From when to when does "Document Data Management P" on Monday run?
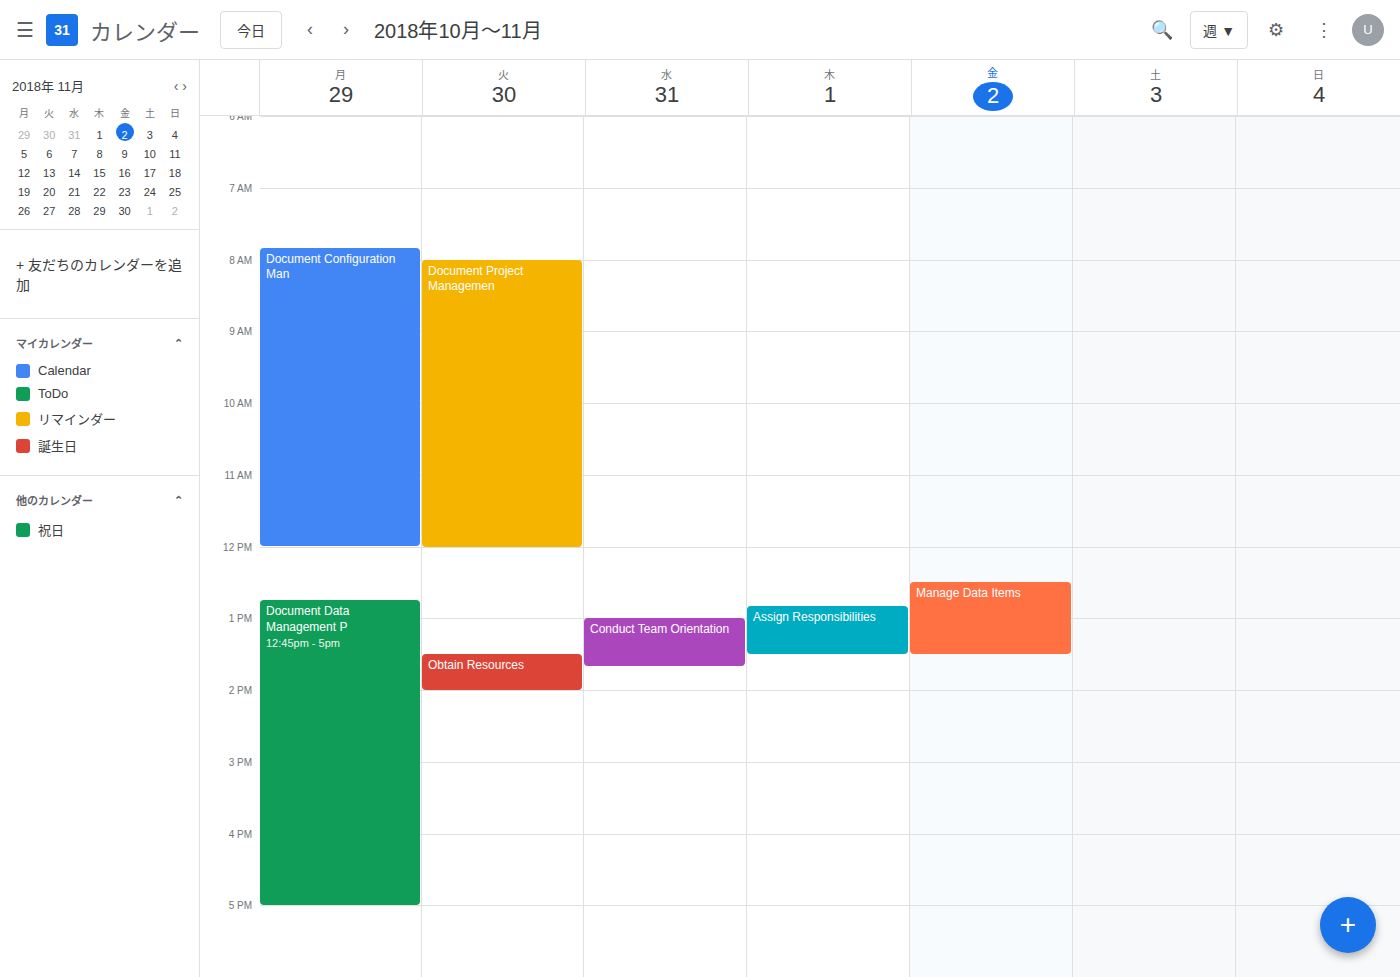
12:45 PM to 5:00 PM